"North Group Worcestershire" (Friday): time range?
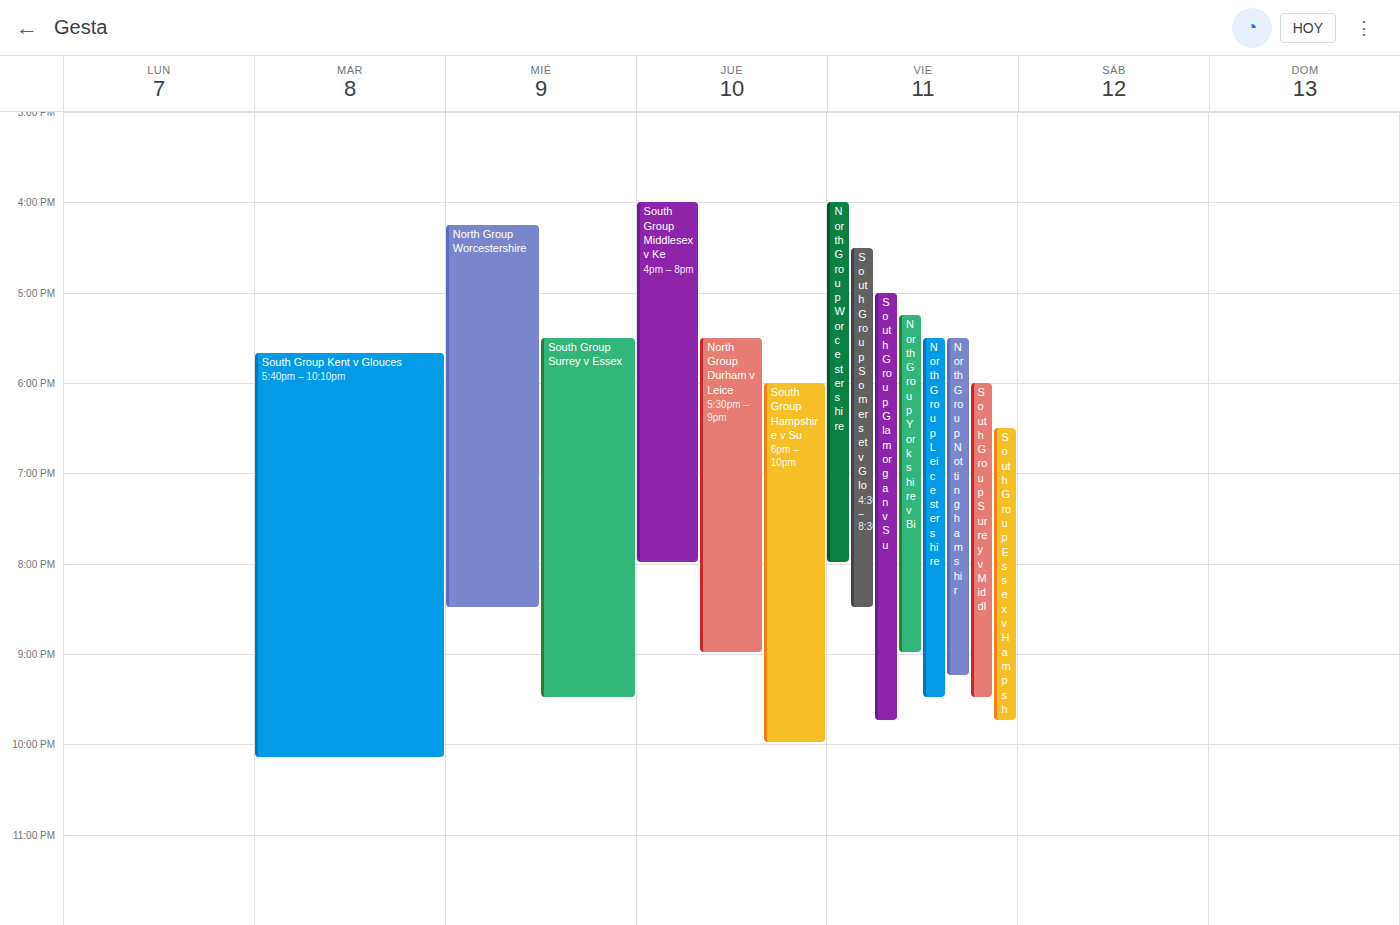
16:00 to 20:00